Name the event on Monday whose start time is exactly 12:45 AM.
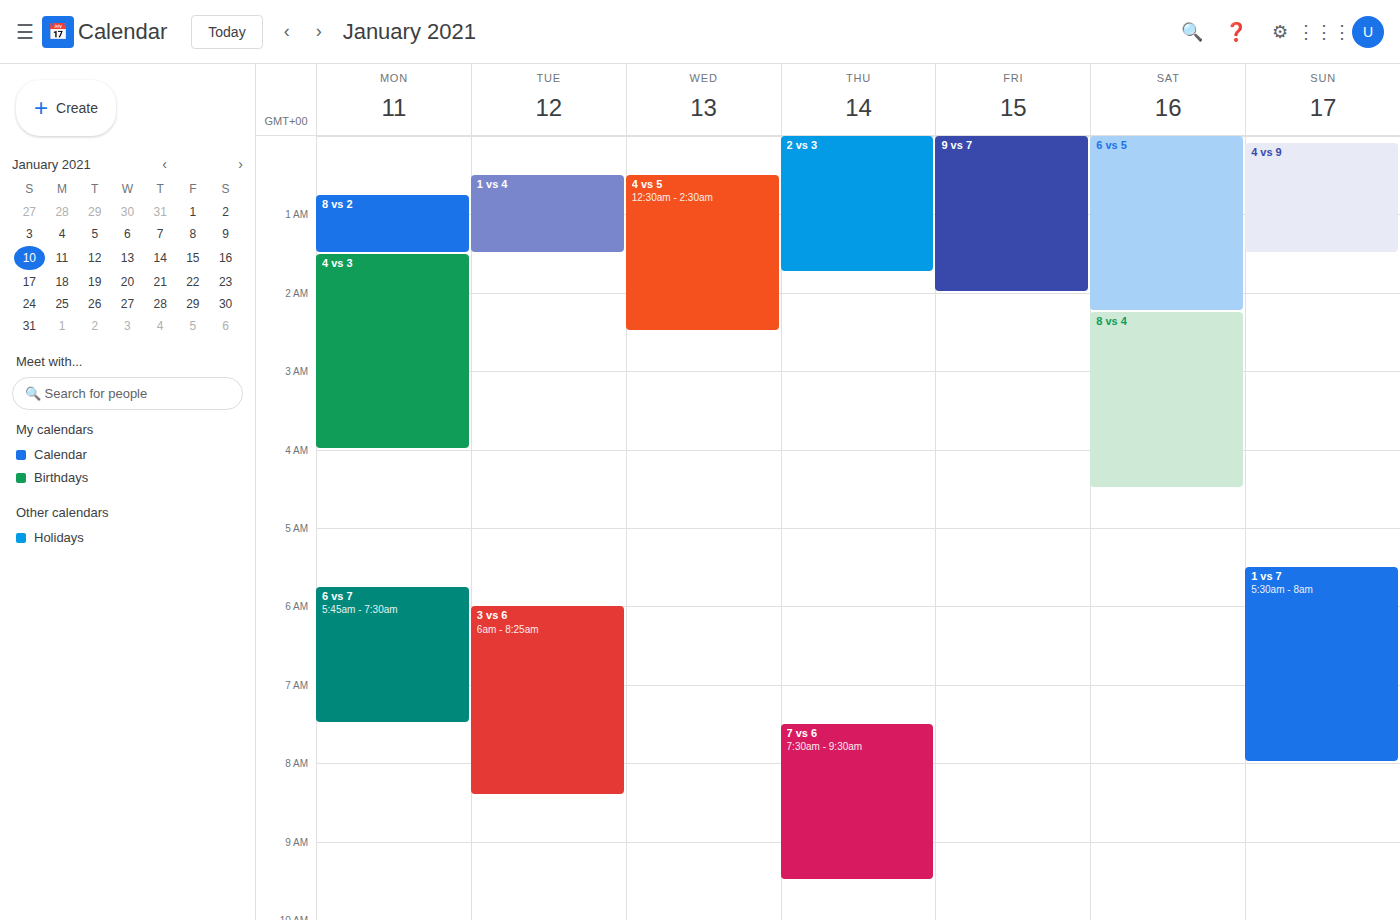
"8 vs 2"